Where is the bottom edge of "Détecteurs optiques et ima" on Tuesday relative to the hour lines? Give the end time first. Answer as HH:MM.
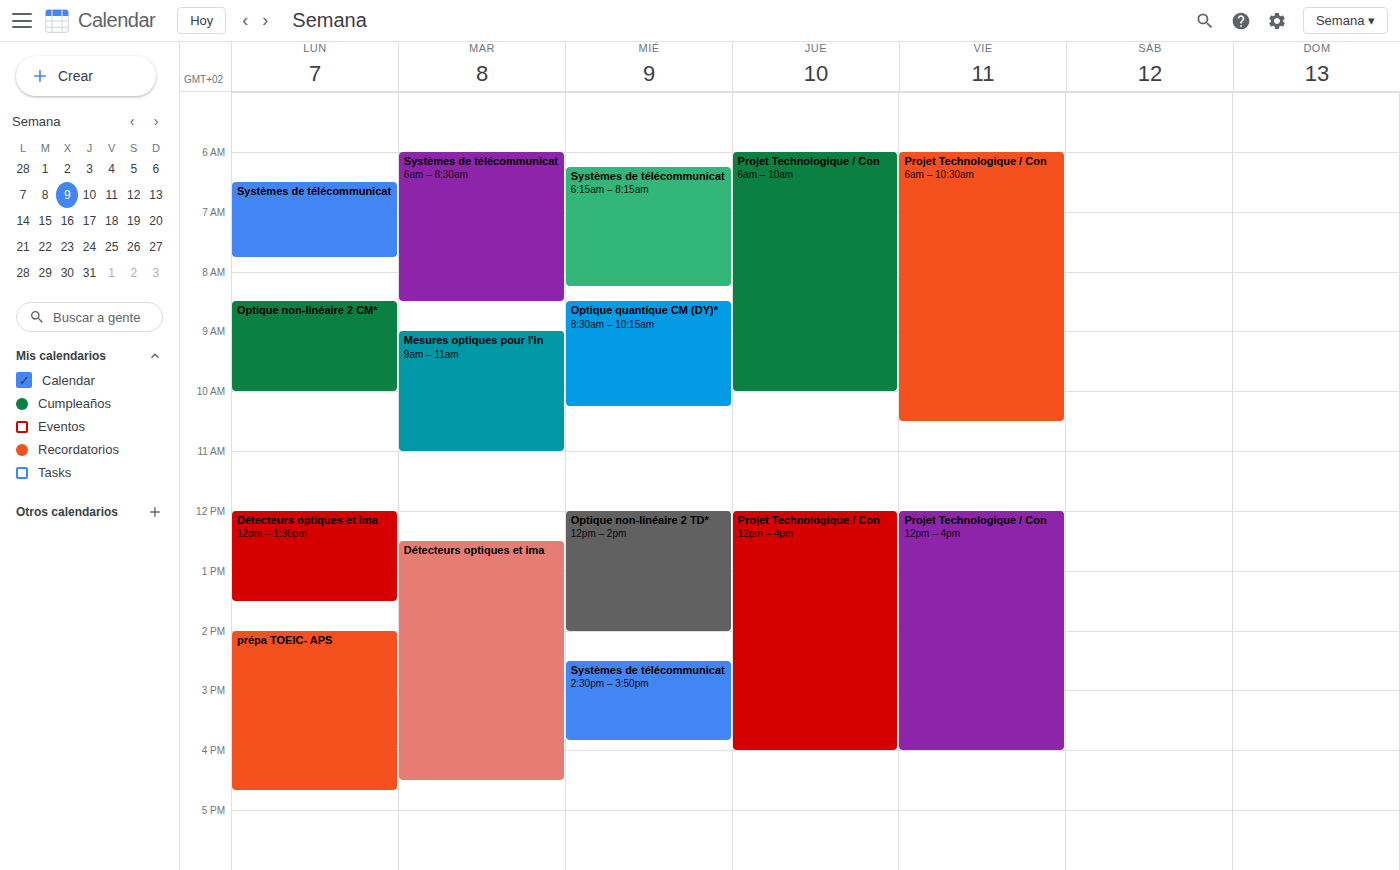
16:30 -- halfway between the 16:00 and 17:00 lines.